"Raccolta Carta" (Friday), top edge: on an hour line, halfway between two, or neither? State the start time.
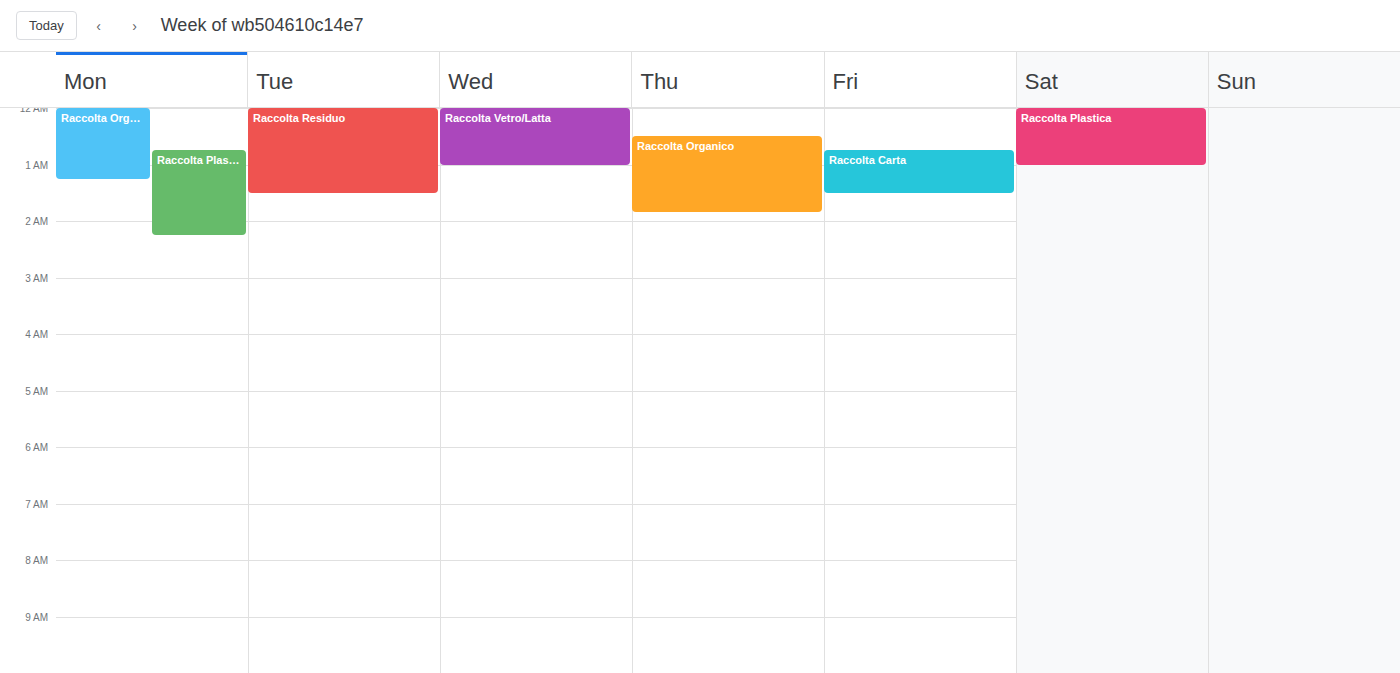
12:45 AM -- neither: three quarters of the way from the 12 AM line to the 1 AM line.